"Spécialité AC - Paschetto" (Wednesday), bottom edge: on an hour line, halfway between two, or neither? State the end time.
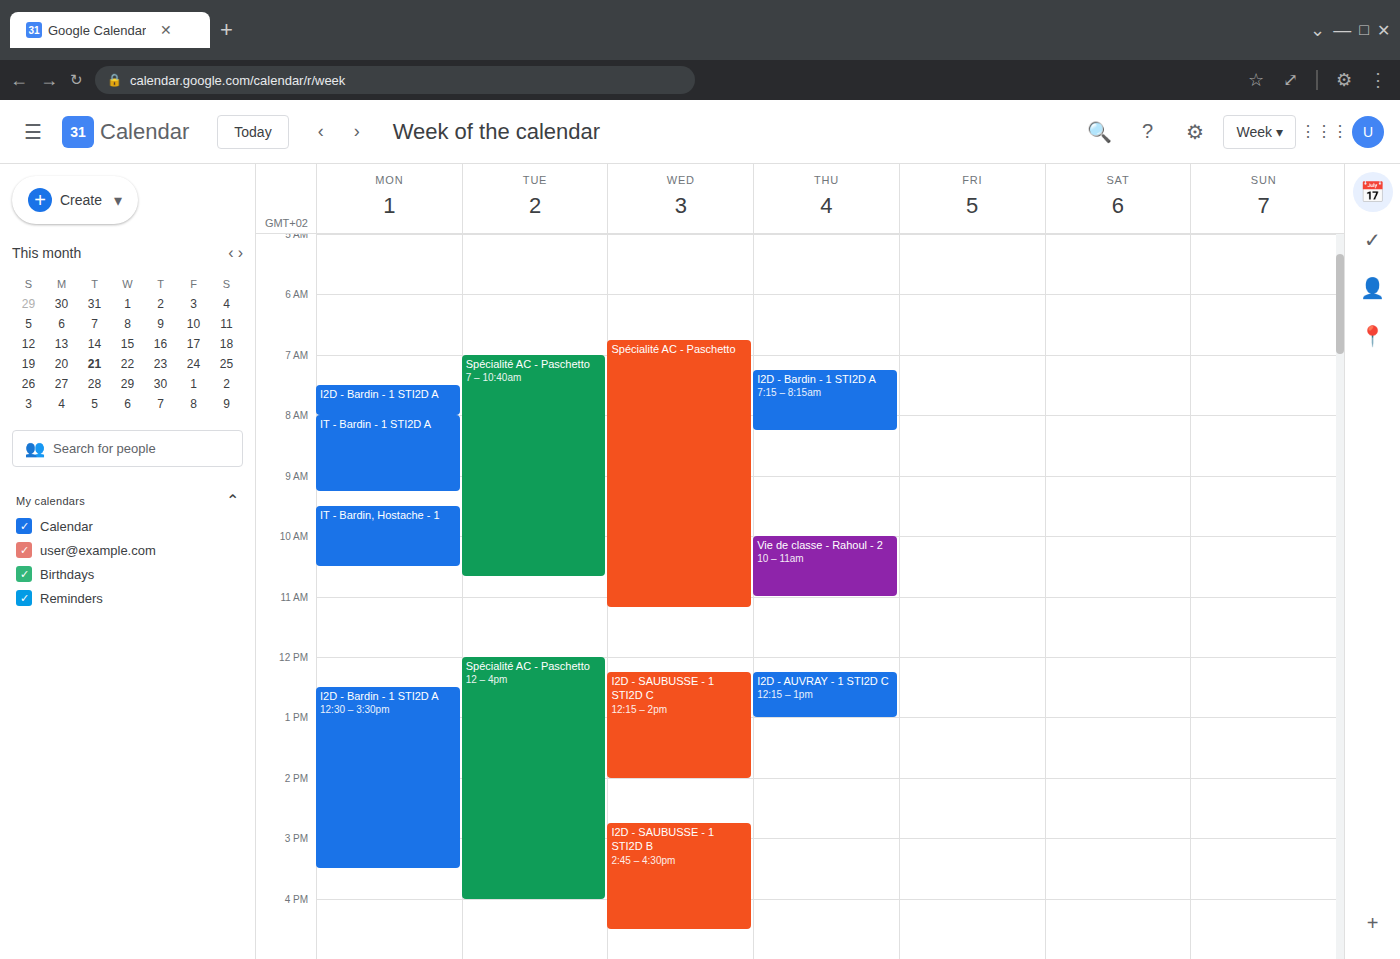
11:10 AM -- neither: 10 minutes below the 11 AM line and 50 minutes above the 12 PM line.